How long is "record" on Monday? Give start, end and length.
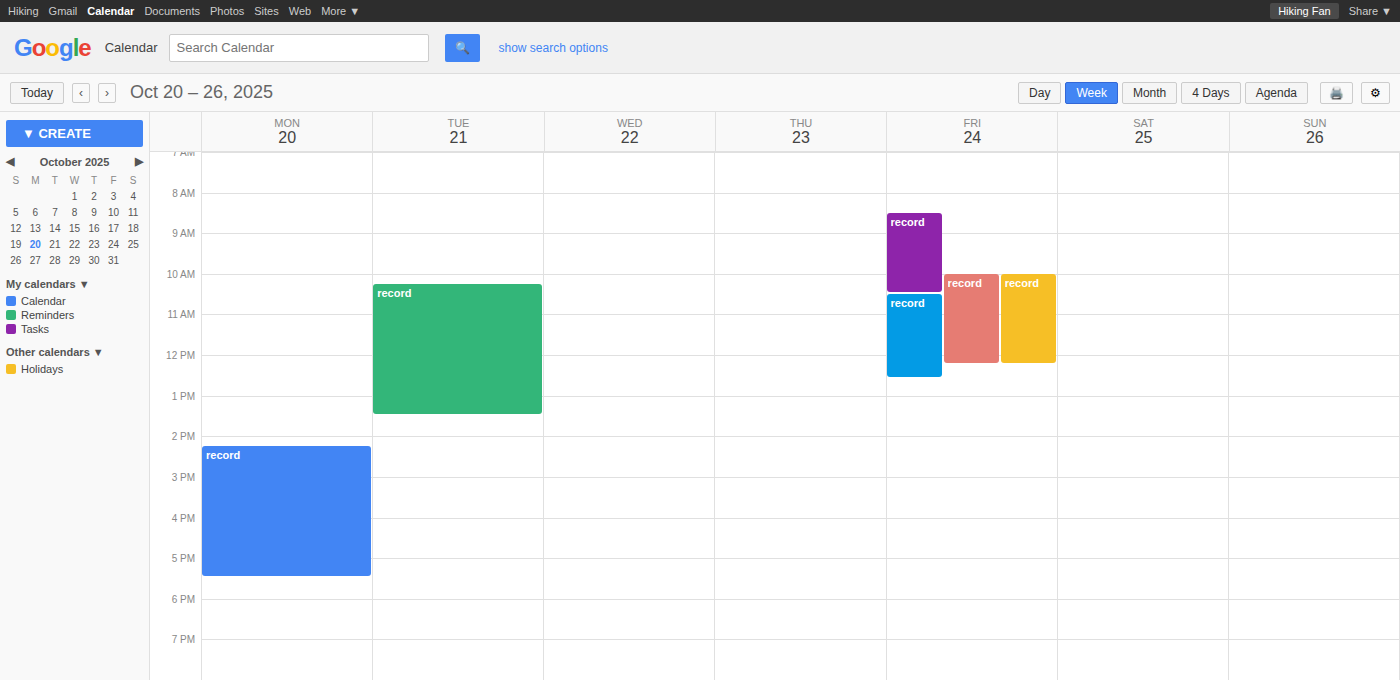
14:15 to 17:30, 3 hours 15 minutes